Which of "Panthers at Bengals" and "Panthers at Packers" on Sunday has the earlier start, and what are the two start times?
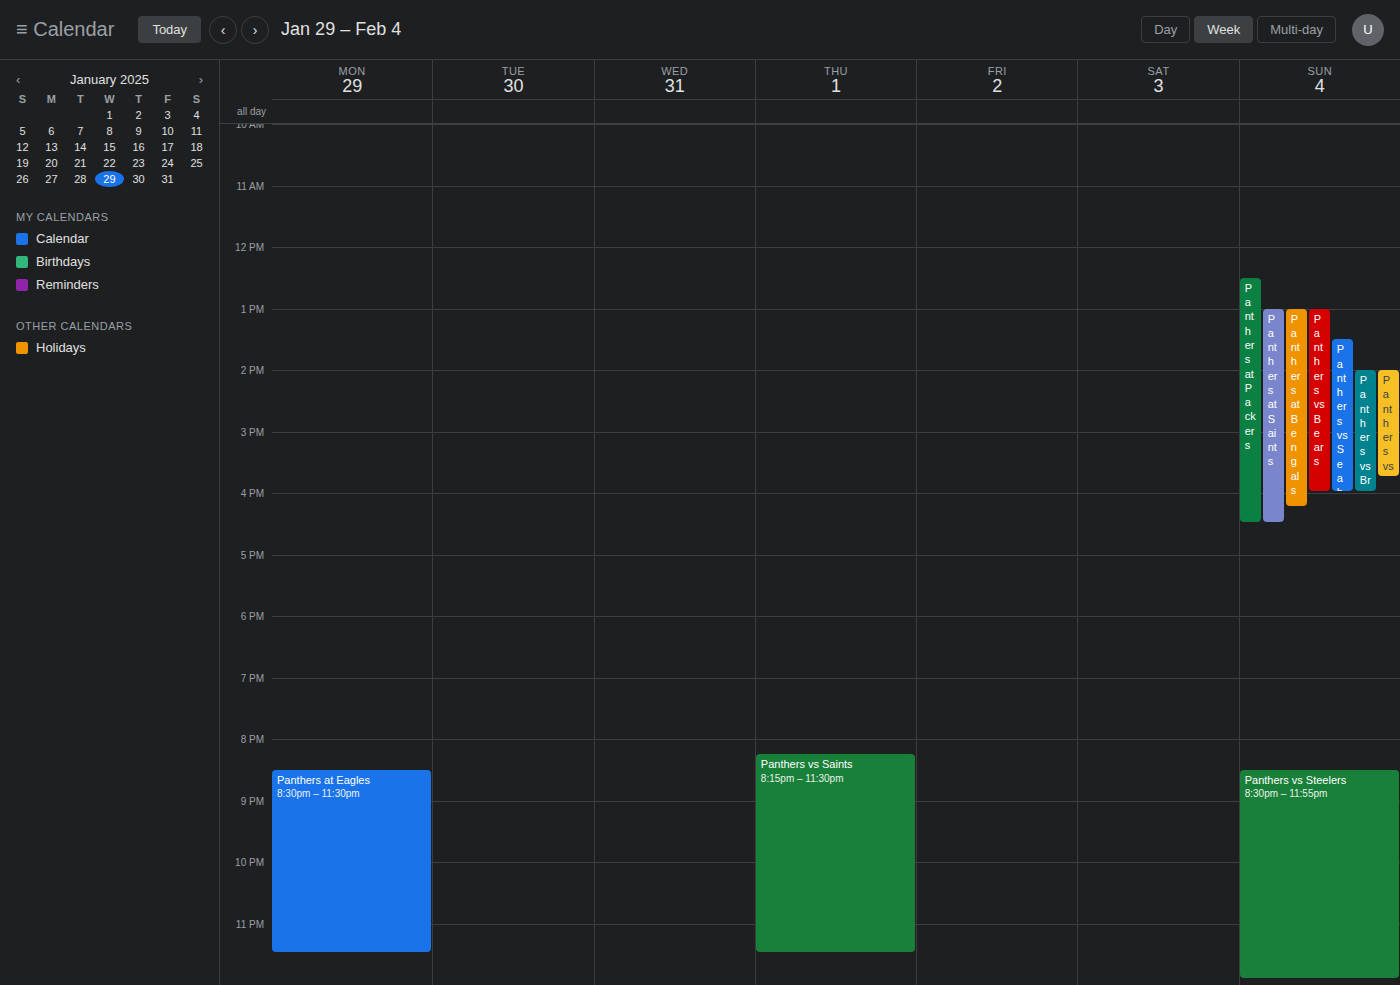
"Panthers at Packers" 12:30 PM; "Panthers at Bengals" 1:00 PM.